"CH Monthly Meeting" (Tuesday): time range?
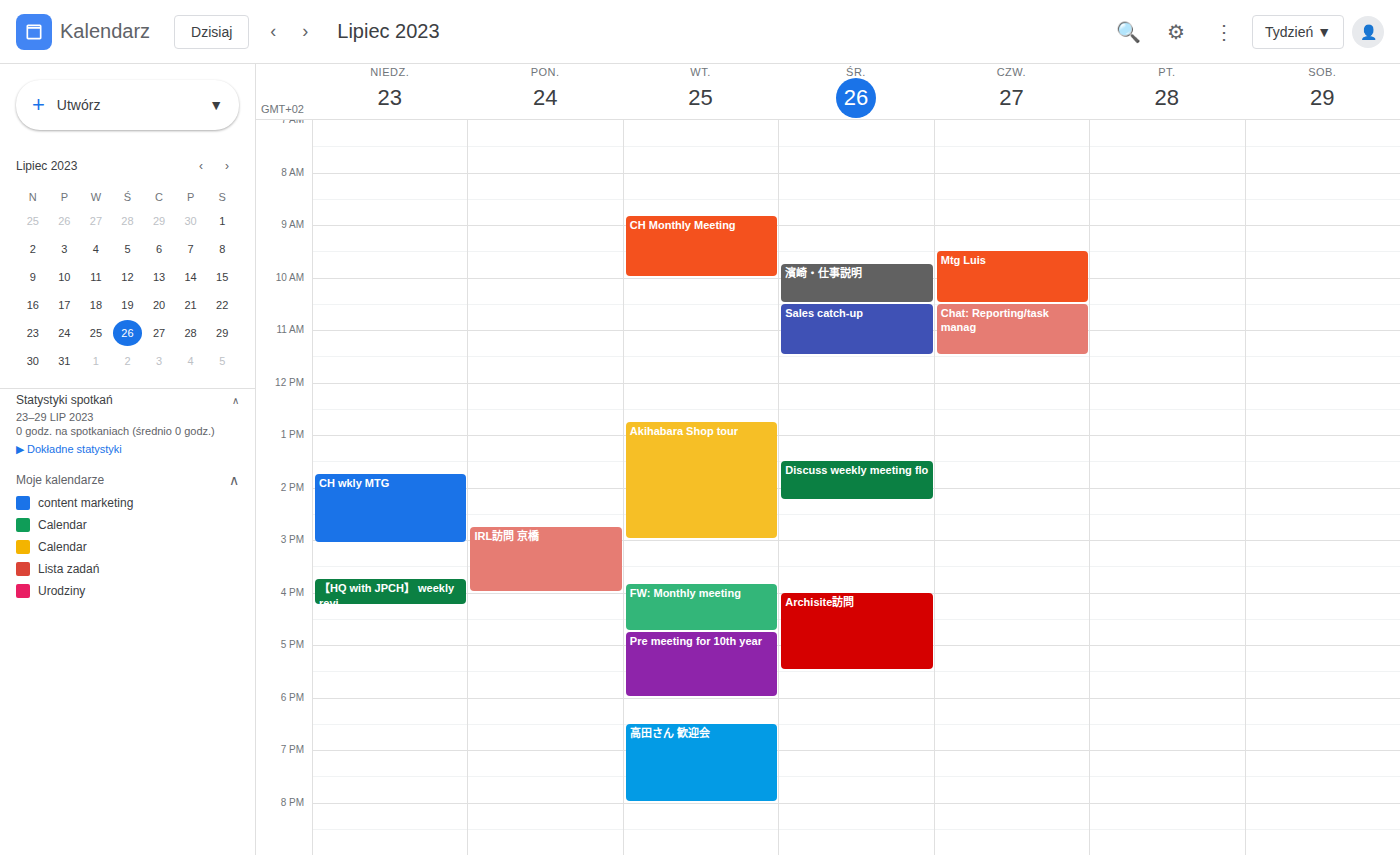
8:50 AM to 10:00 AM